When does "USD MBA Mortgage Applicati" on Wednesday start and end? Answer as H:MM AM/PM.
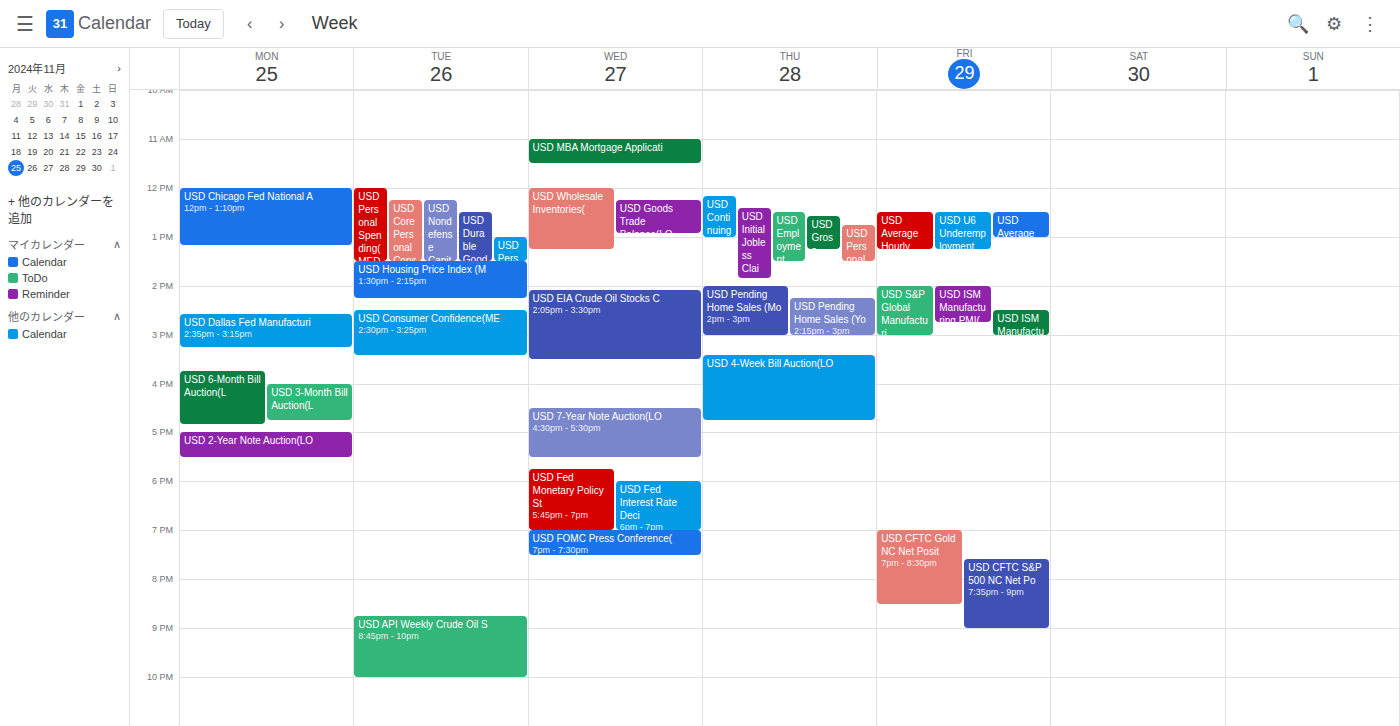
11:00 AM to 11:30 AM